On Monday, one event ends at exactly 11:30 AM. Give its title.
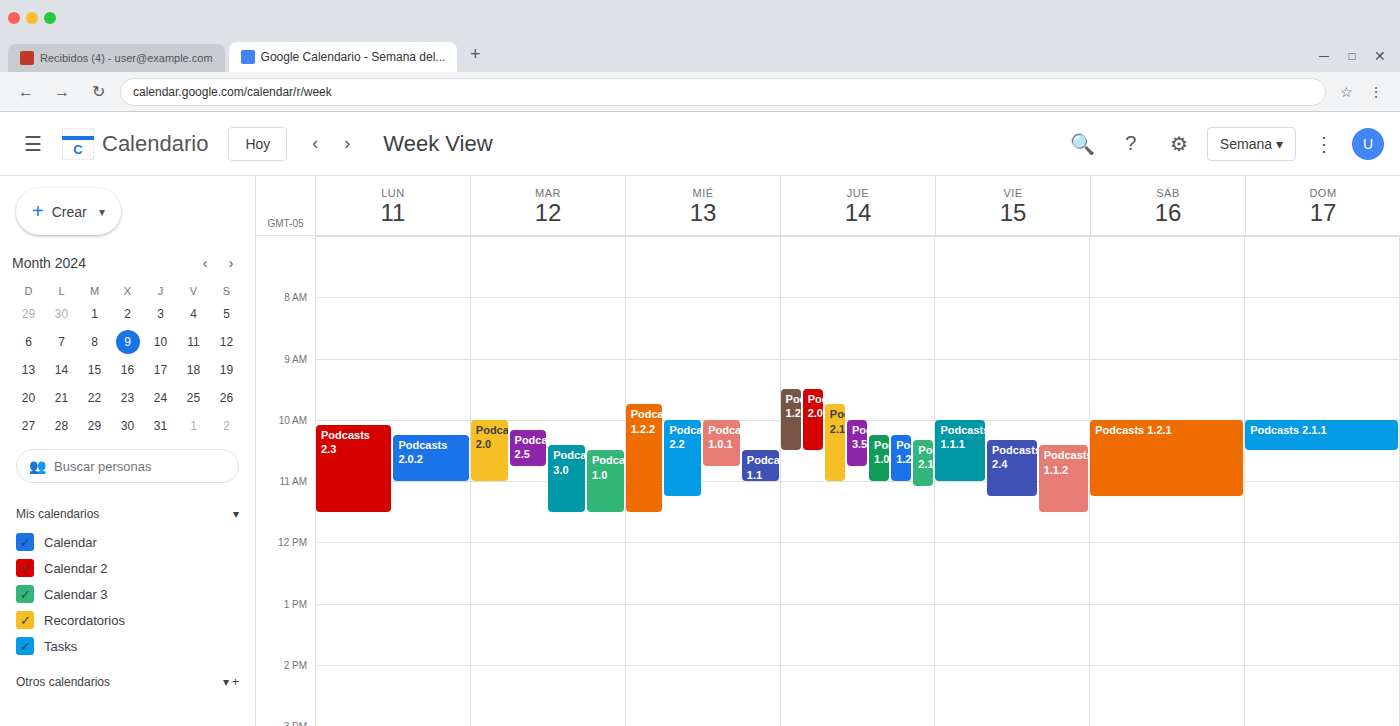
"Podcasts 2.3"